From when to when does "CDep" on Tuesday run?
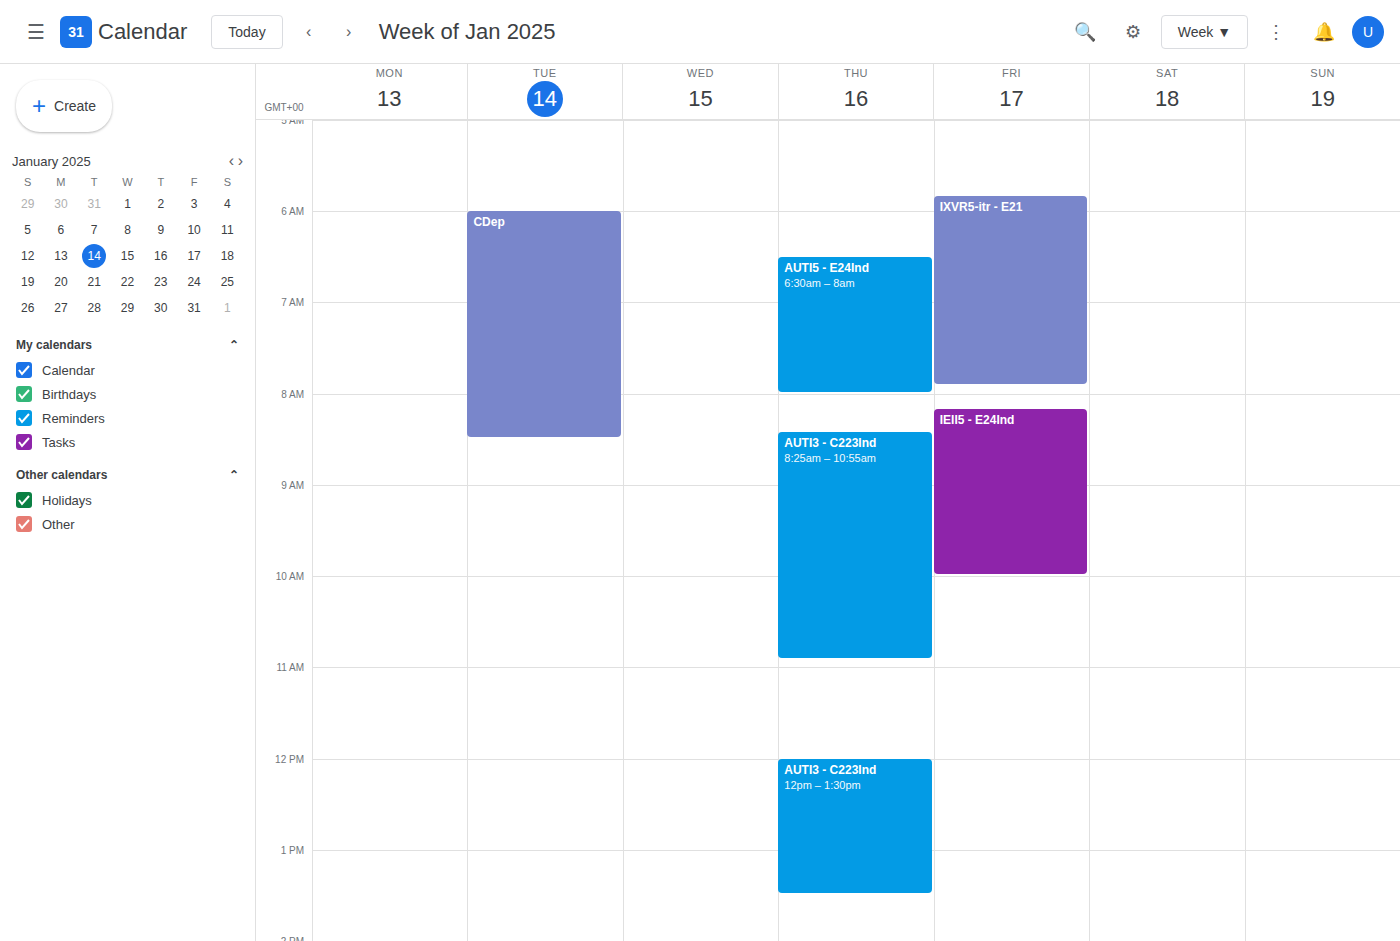
6:00 AM to 8:30 AM